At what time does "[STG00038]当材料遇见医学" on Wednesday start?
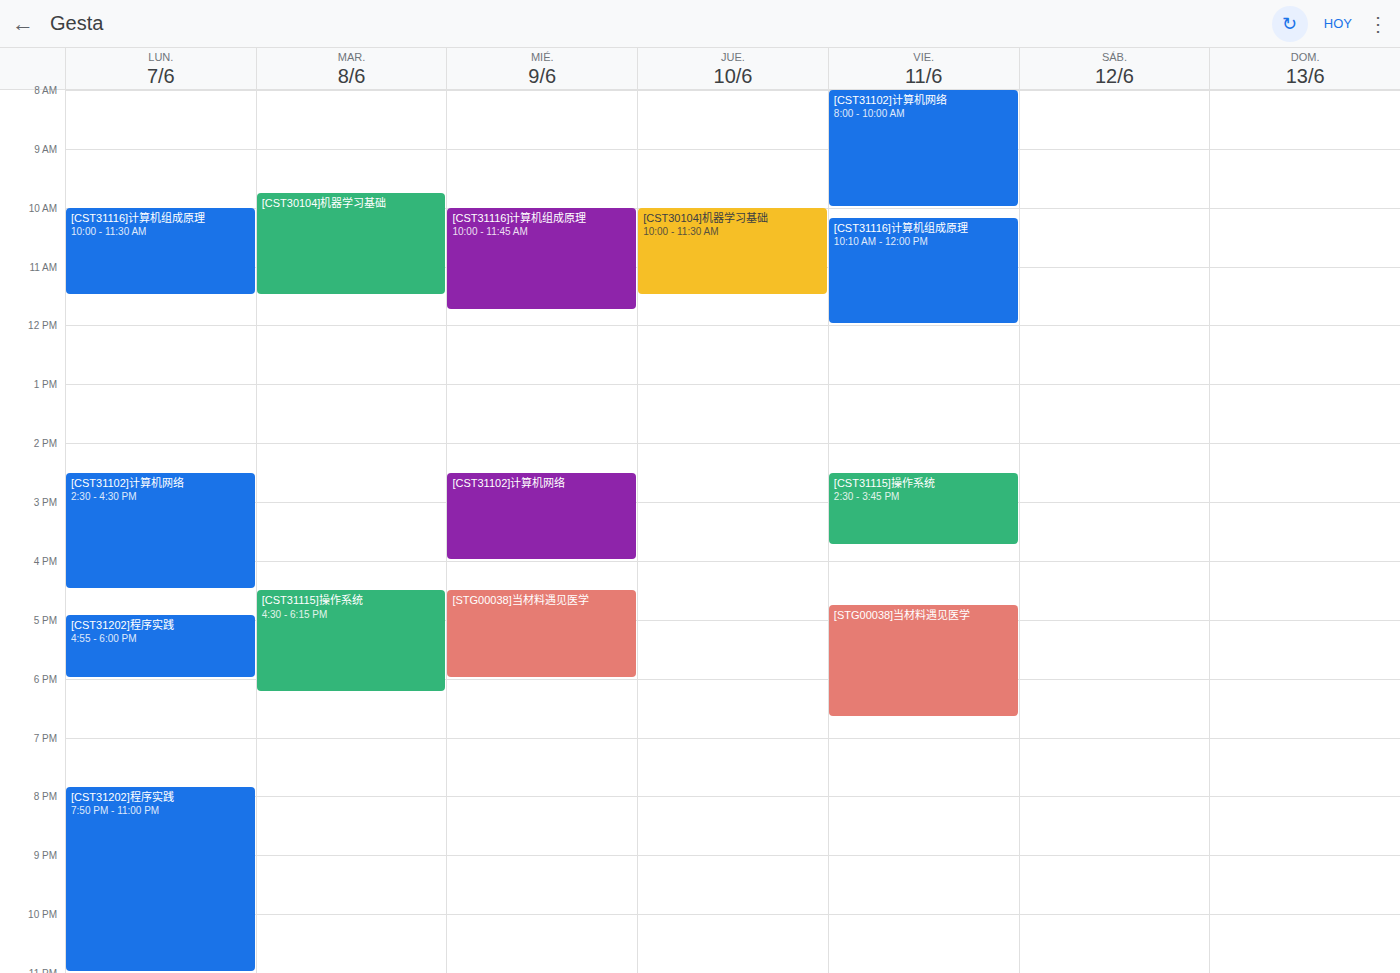
4:30 PM